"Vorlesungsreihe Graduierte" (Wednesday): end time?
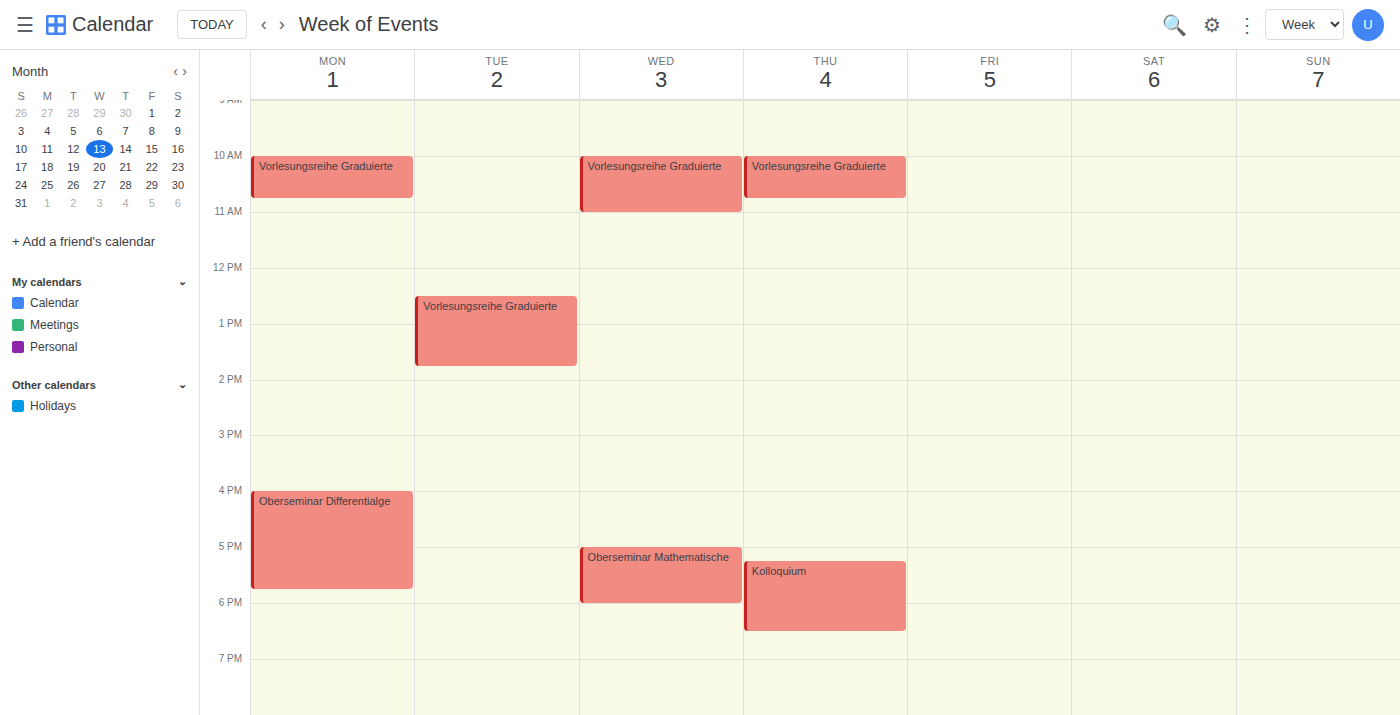
11:00 AM